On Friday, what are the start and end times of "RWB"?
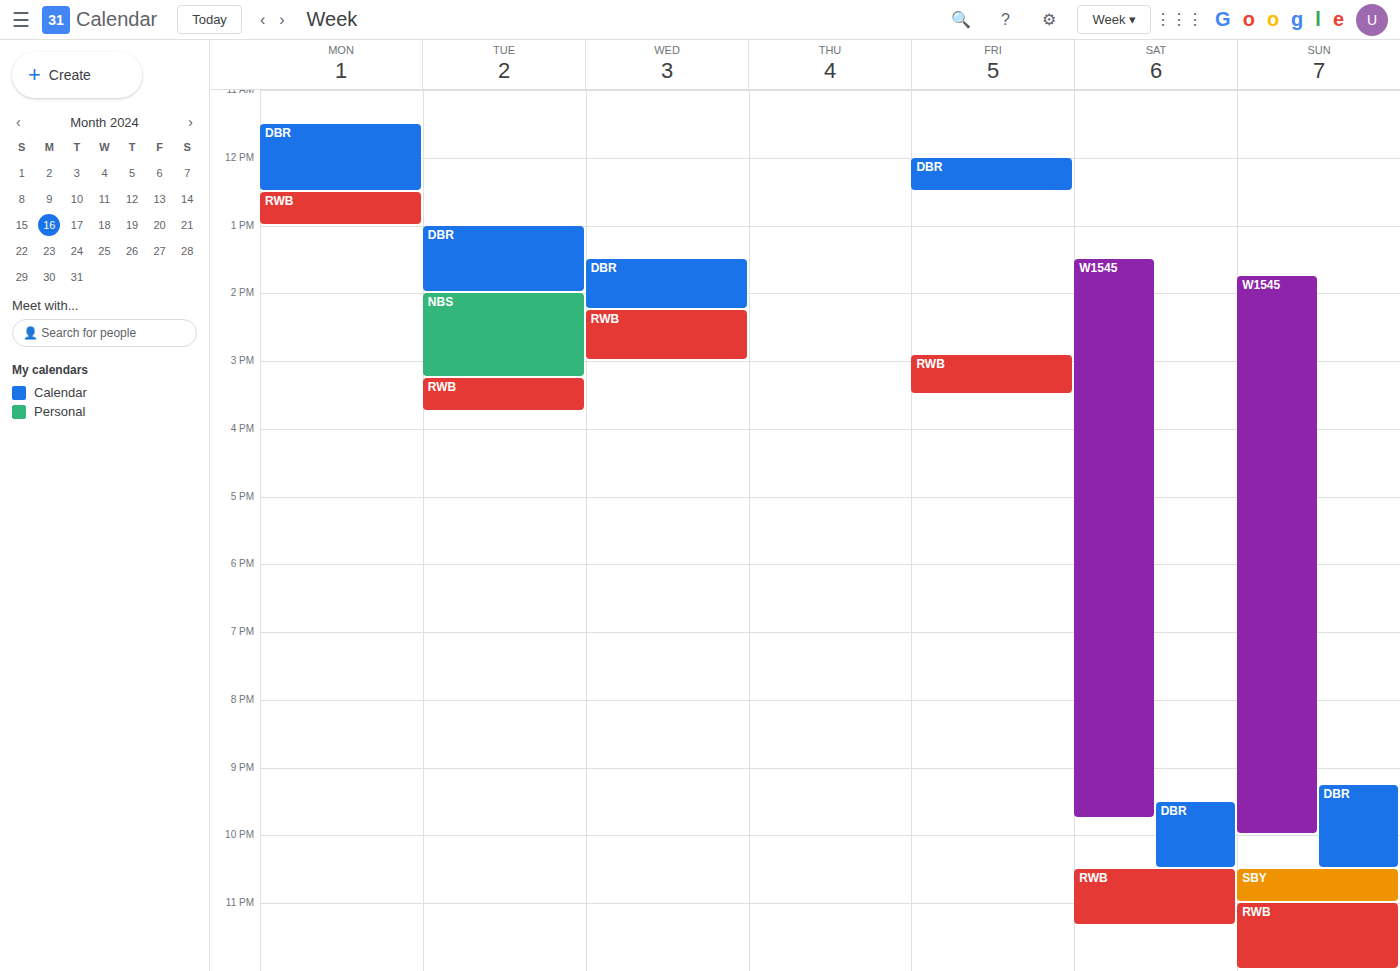
2:55 PM to 3:30 PM